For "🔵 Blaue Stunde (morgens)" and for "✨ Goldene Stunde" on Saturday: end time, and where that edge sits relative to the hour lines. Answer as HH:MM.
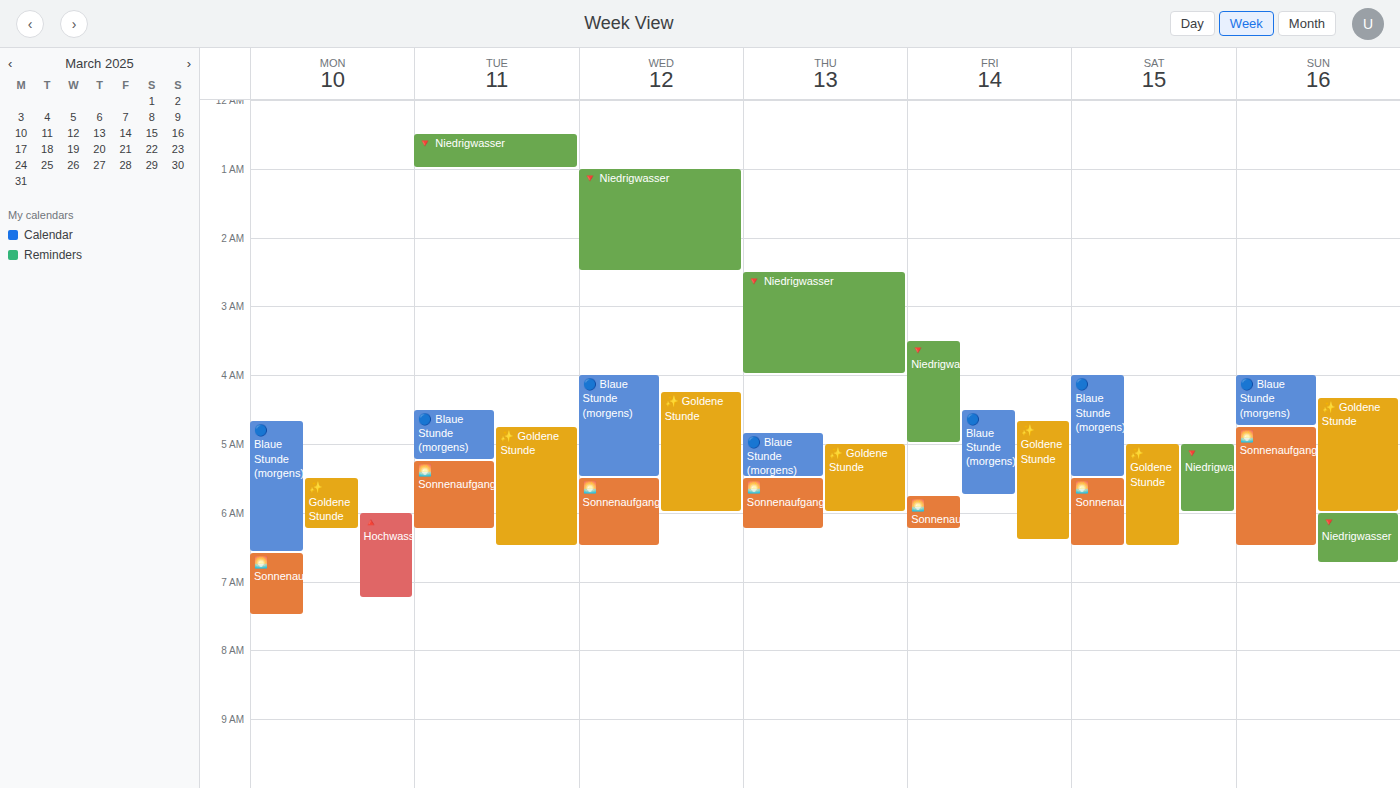
"🔵 Blaue Stunde (morgens)": 05:30, halfway between the 05:00 and 06:00 lines. "✨ Goldene Stunde": 06:30, halfway between the 06:00 and 07:00 lines.